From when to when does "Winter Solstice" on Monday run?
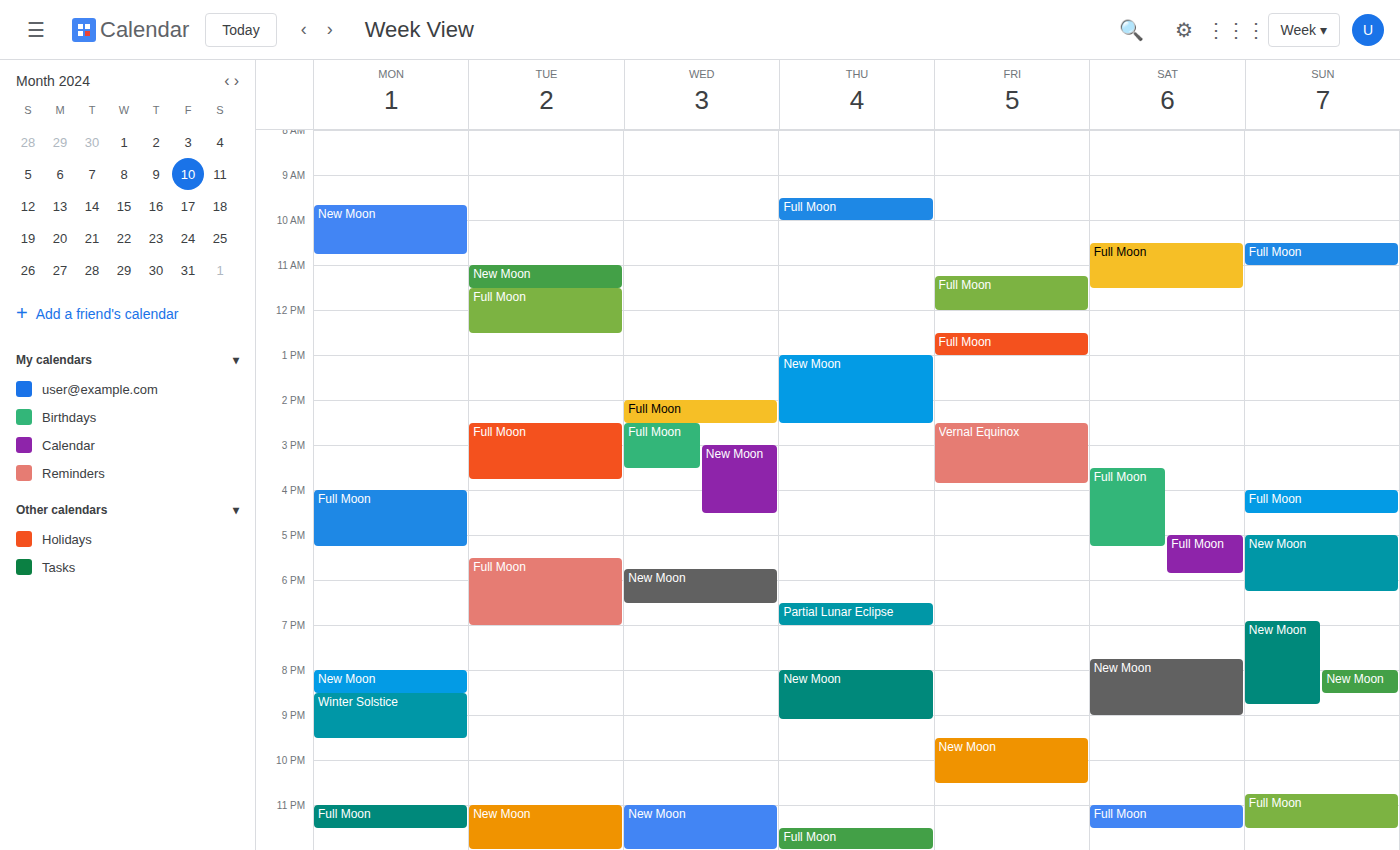
8:30 PM to 9:30 PM